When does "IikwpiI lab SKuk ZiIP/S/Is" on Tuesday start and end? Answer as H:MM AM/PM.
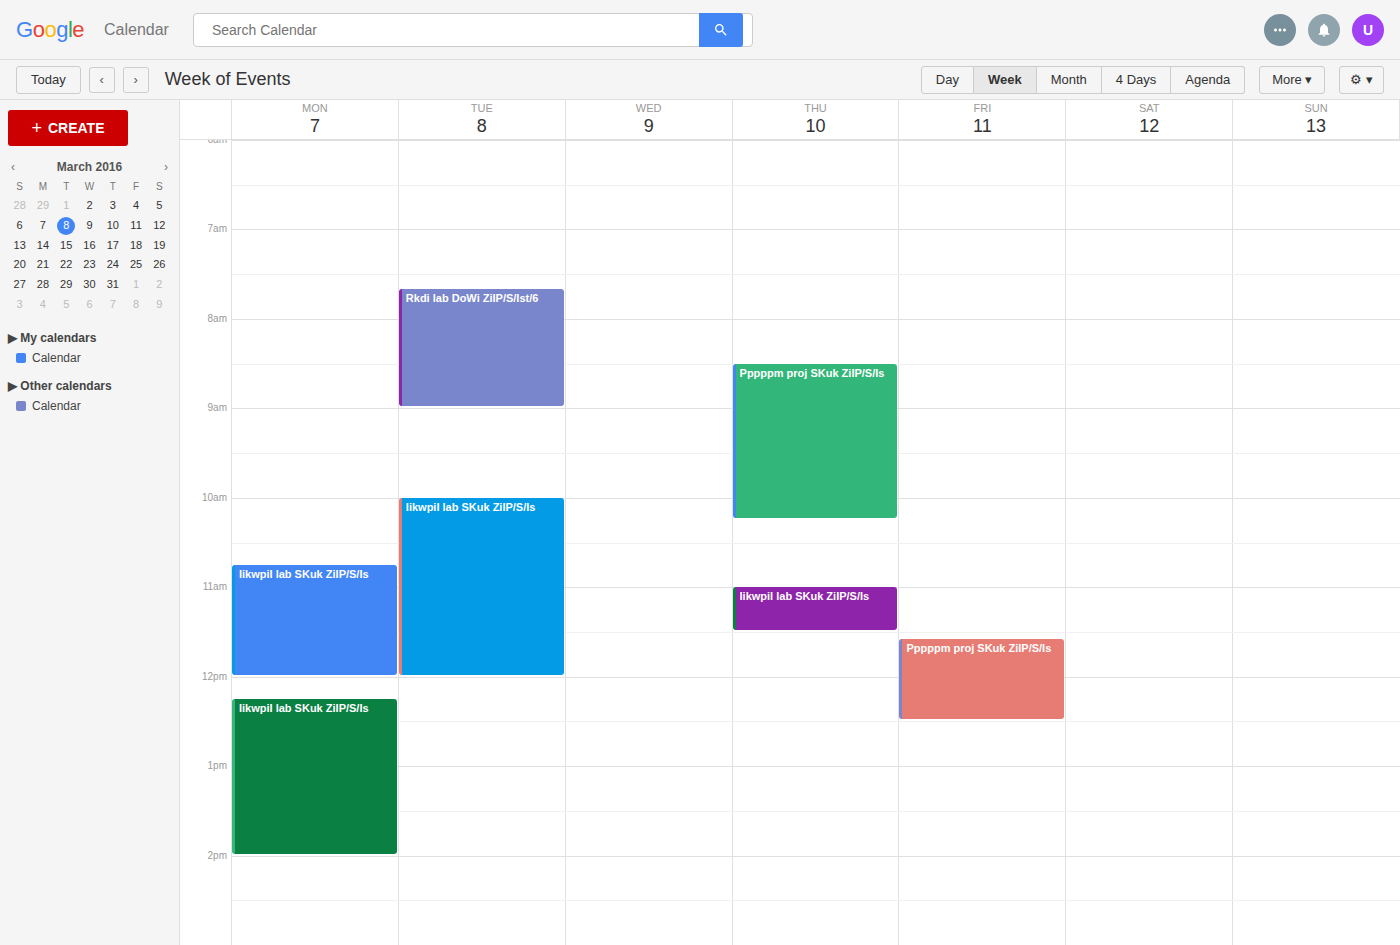
10:00 AM to 12:00 PM